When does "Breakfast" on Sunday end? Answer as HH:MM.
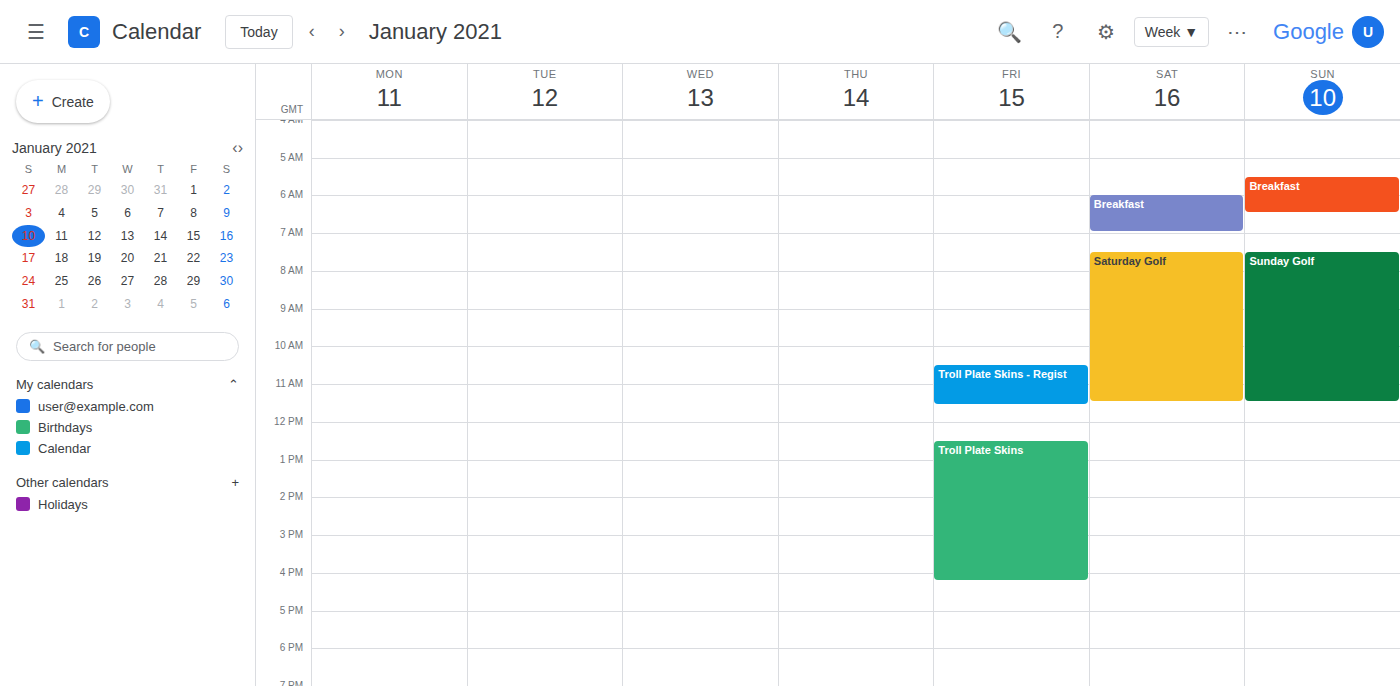
06:30